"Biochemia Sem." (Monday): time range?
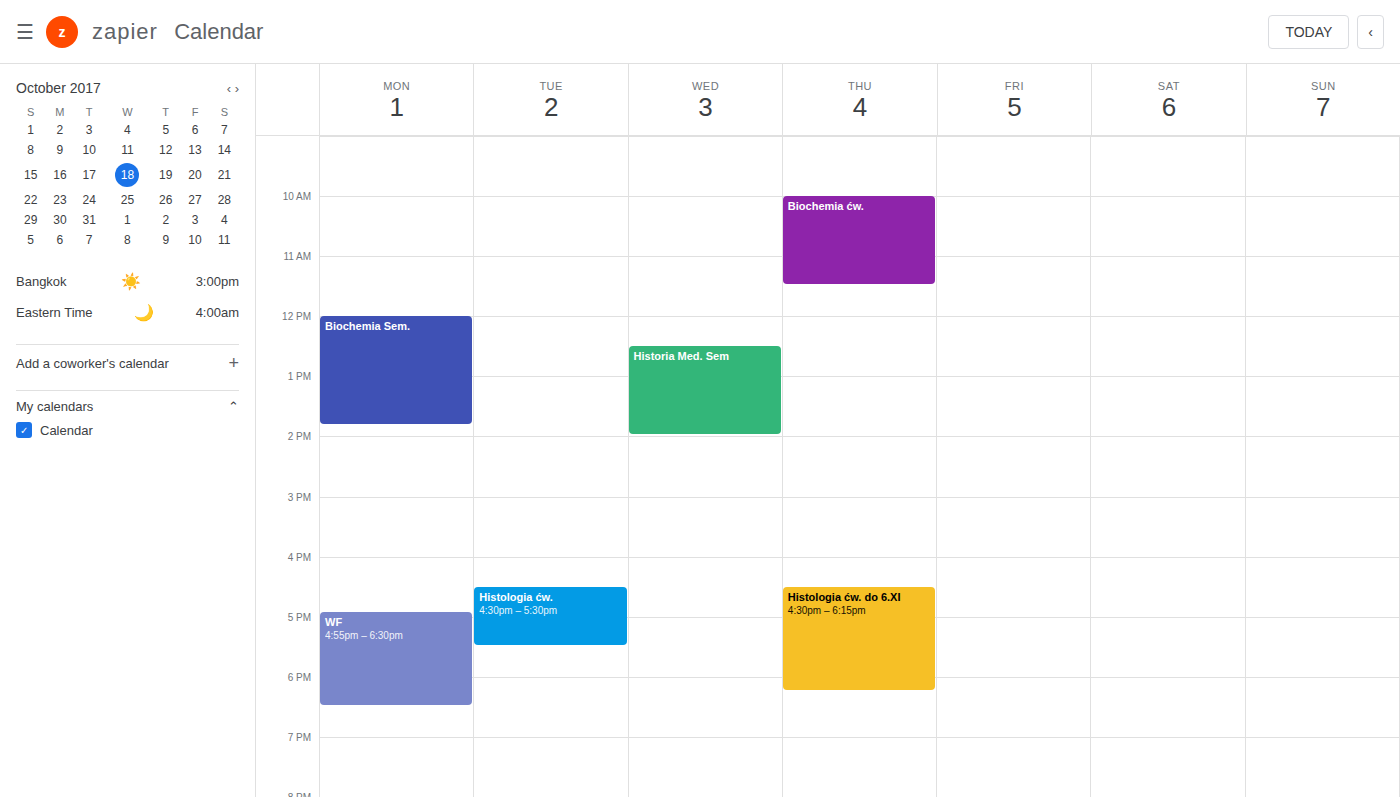
12:00 PM to 1:50 PM